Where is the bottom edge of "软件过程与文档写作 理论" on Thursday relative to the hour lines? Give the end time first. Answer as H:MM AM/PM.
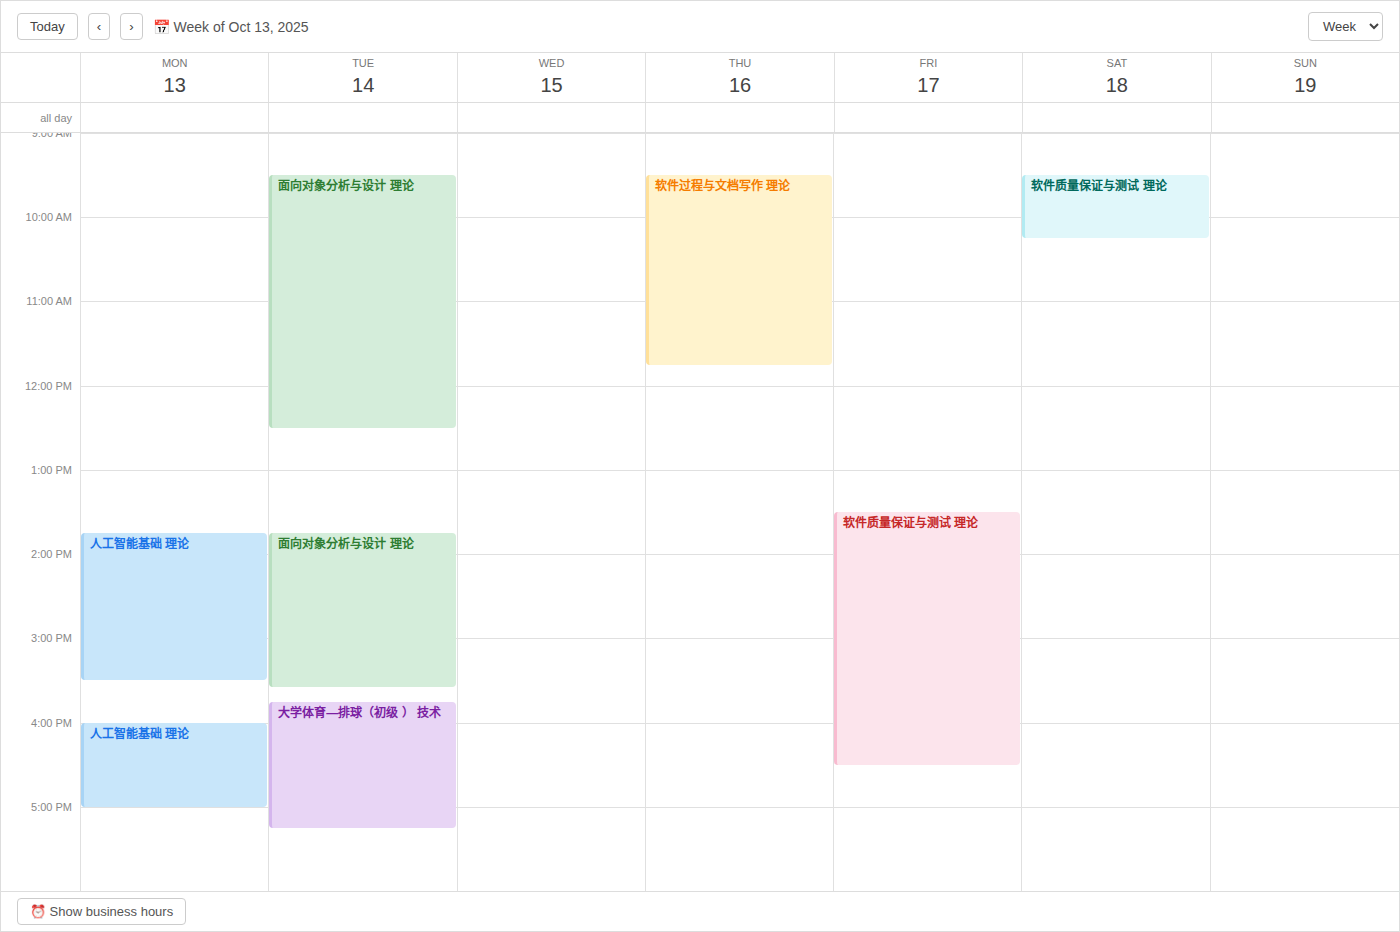
11:45 AM -- neither: three quarters of the way from the 11 AM line to the 12 PM line.